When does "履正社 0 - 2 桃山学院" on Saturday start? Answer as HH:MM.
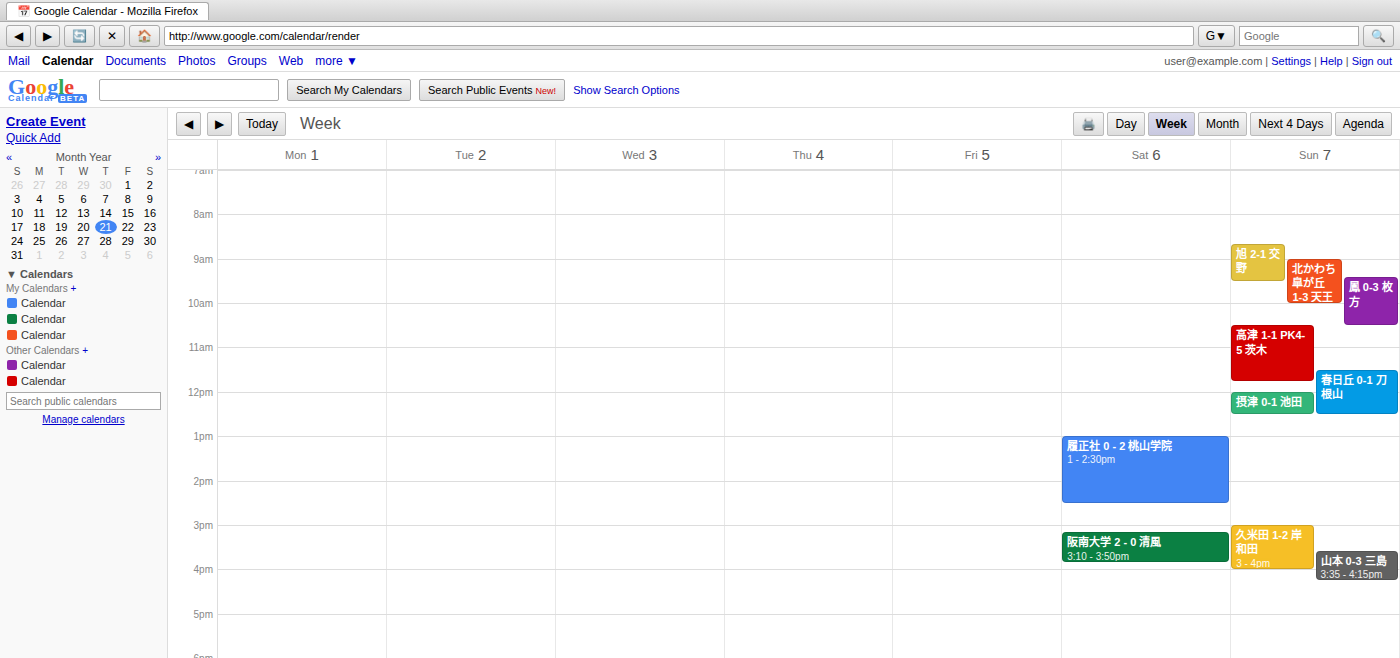
13:00